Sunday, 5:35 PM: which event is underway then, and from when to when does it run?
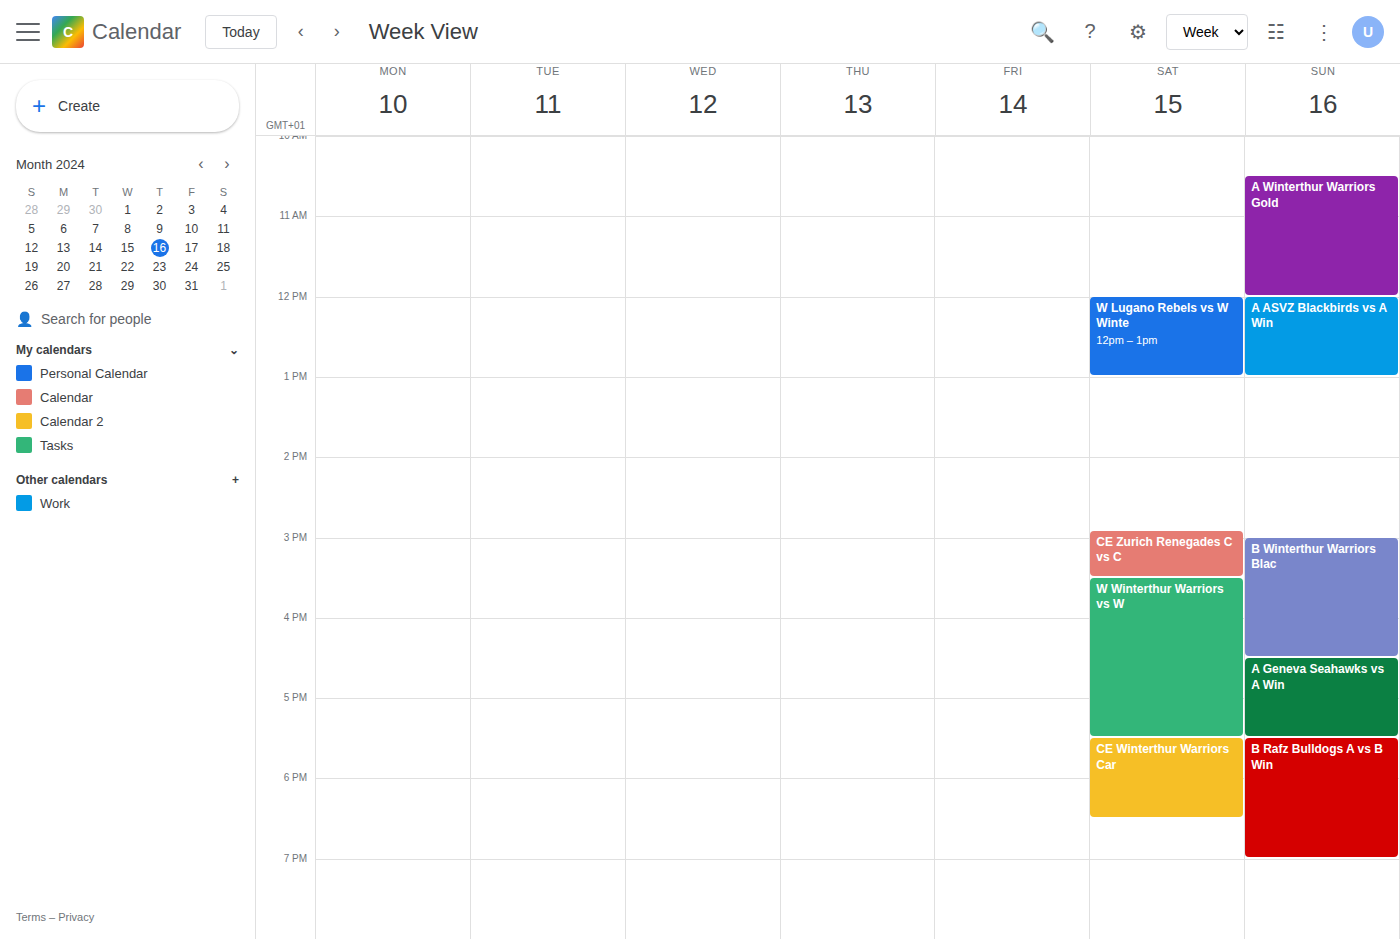
"B Rafz Bulldogs A vs B Win", 5:30 PM to 7:00 PM